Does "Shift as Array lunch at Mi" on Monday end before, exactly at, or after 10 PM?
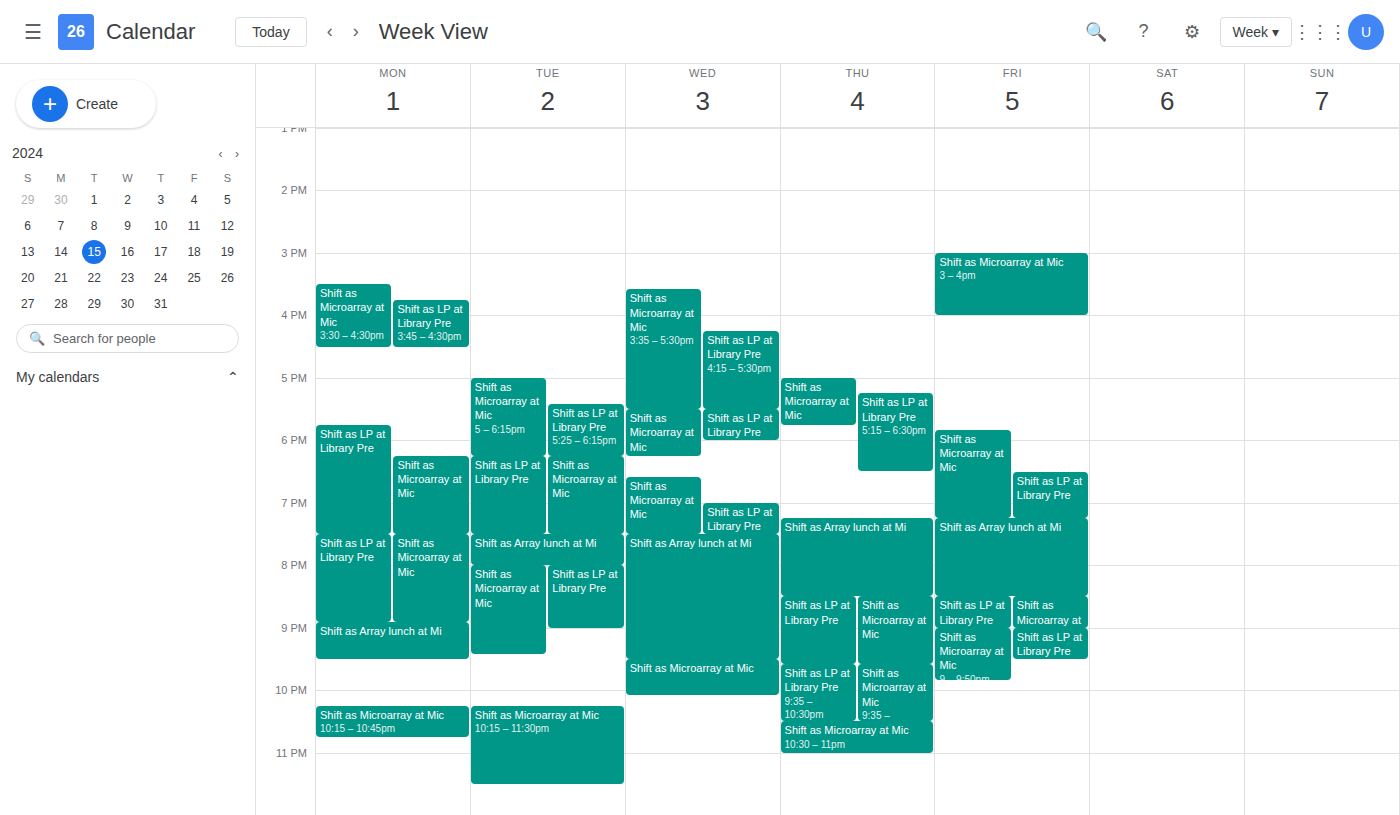
9:30 PM -- before 10 PM, 30 minutes above the 10 PM line.